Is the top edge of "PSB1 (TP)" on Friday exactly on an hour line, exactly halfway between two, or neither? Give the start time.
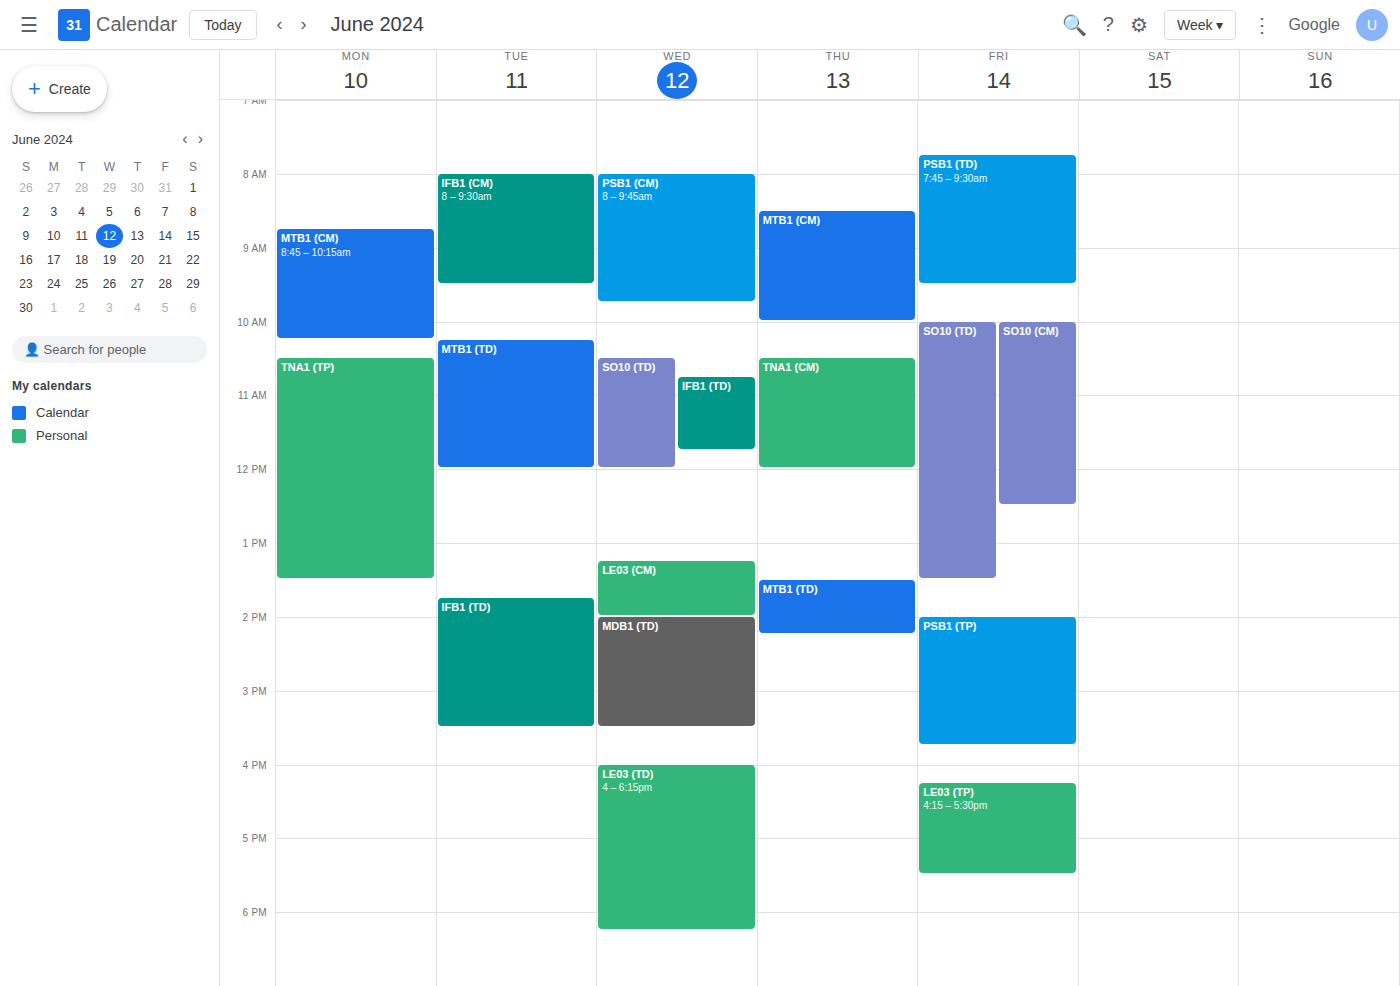
2:00 PM -- exactly on the 2 PM line.